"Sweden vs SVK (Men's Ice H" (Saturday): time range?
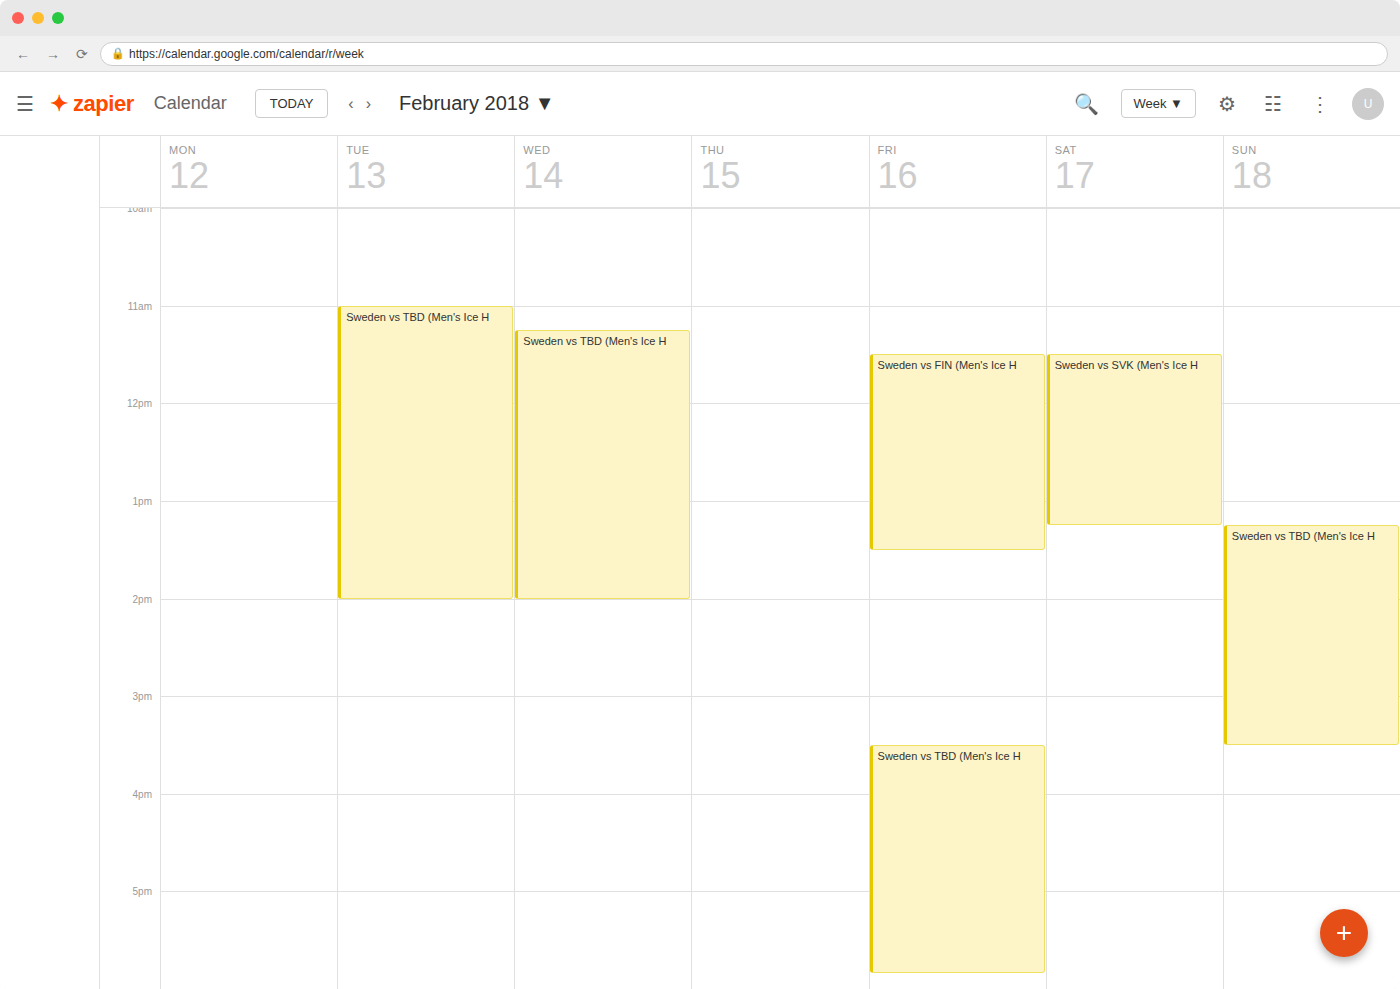
11:30 AM to 1:15 PM